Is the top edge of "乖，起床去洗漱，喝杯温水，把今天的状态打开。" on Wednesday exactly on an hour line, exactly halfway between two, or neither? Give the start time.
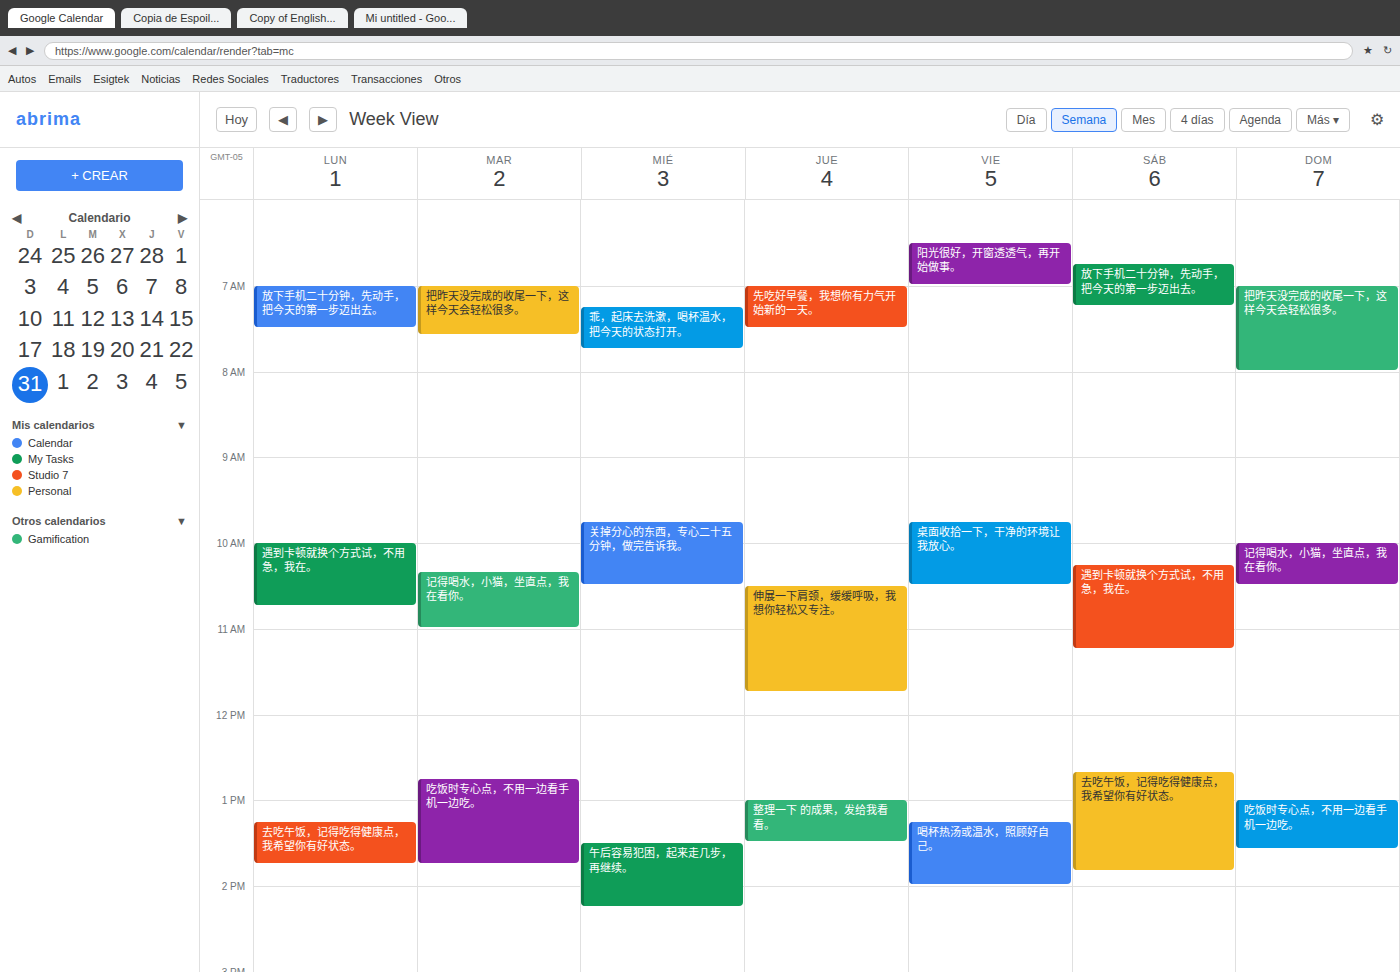
7:15 AM -- neither: a quarter of the way from the 7 AM line to the 8 AM line.